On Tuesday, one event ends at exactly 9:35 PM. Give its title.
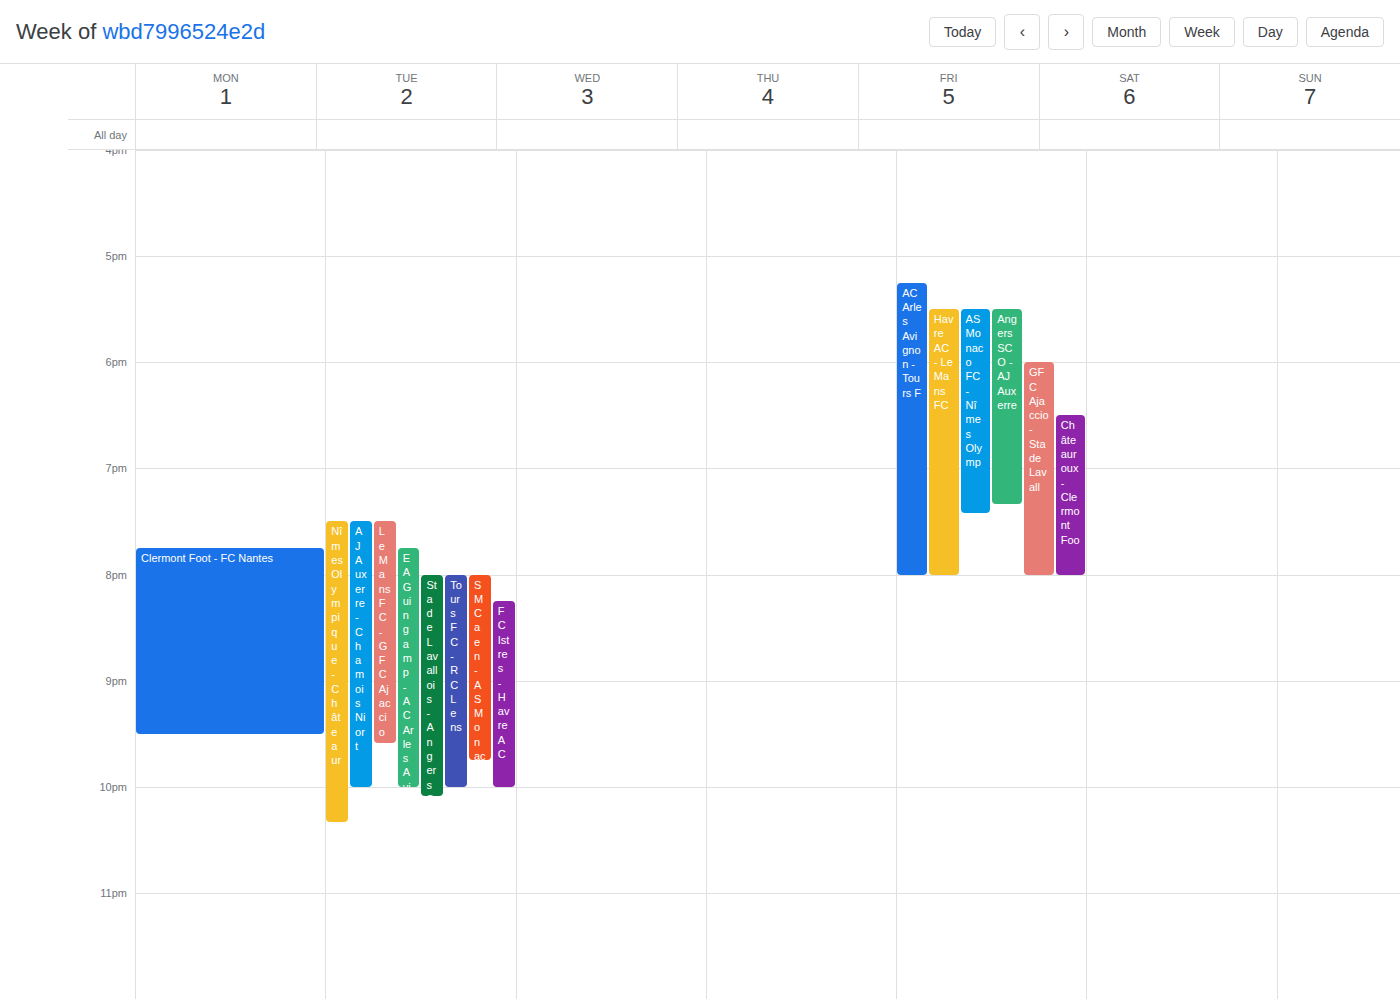
"Le Mans FC - GFC Ajaccio"